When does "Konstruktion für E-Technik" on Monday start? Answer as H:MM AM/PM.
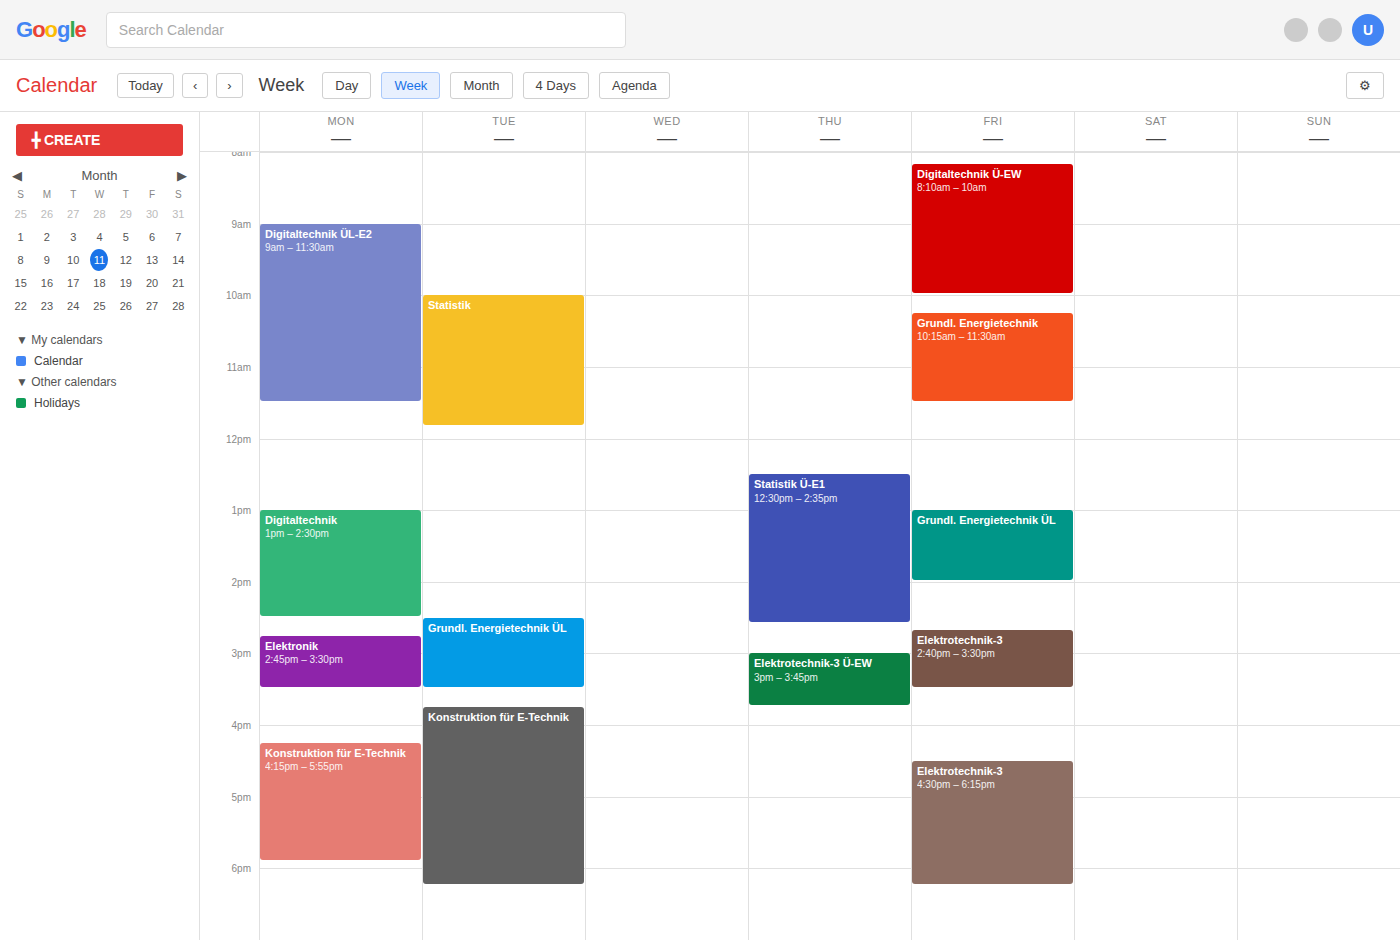
4:15 PM